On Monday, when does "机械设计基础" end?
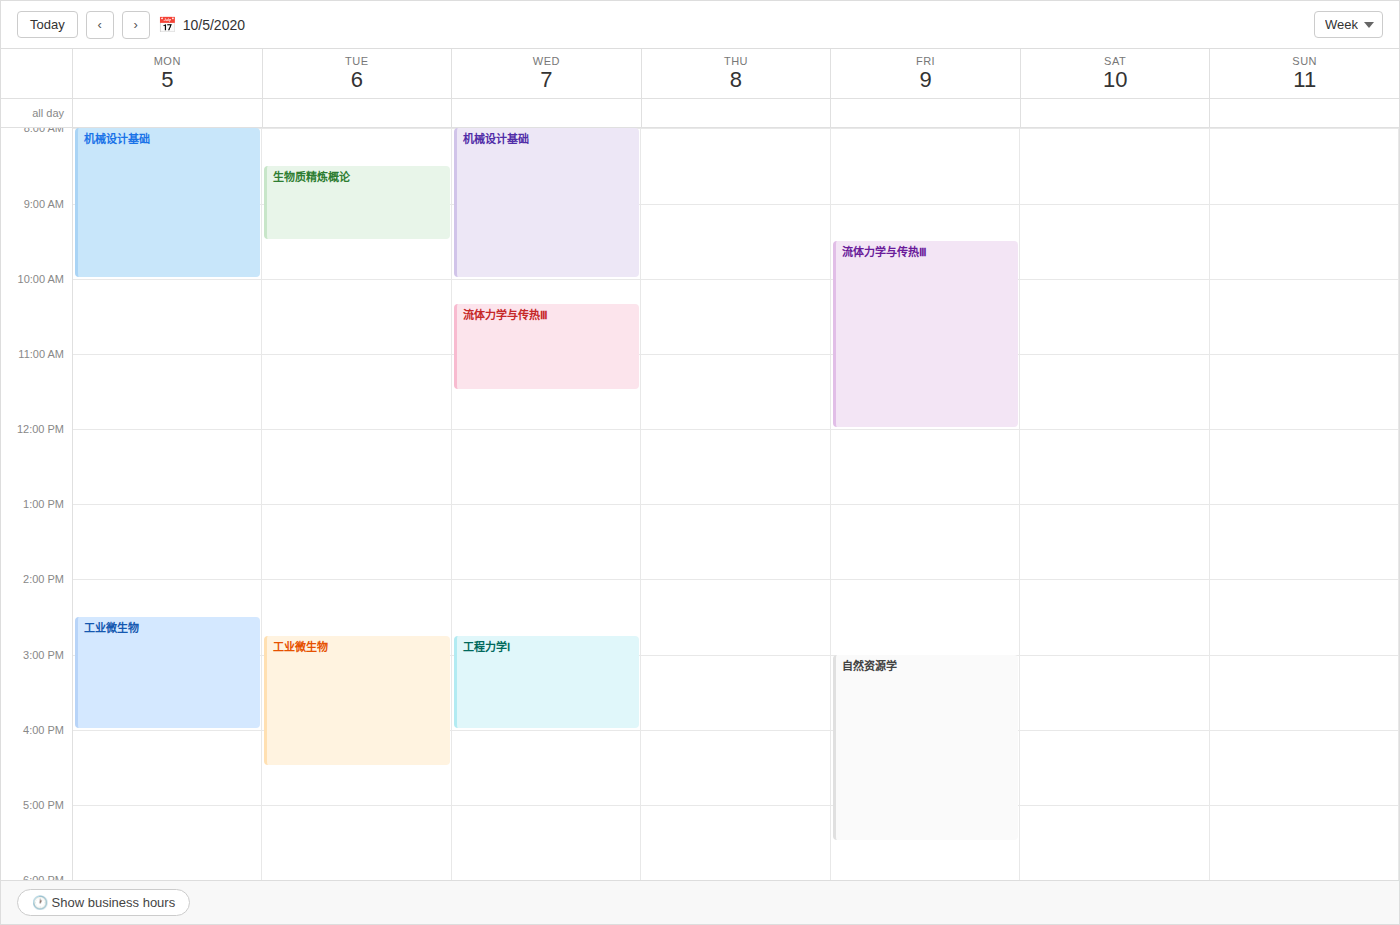
10:00 AM